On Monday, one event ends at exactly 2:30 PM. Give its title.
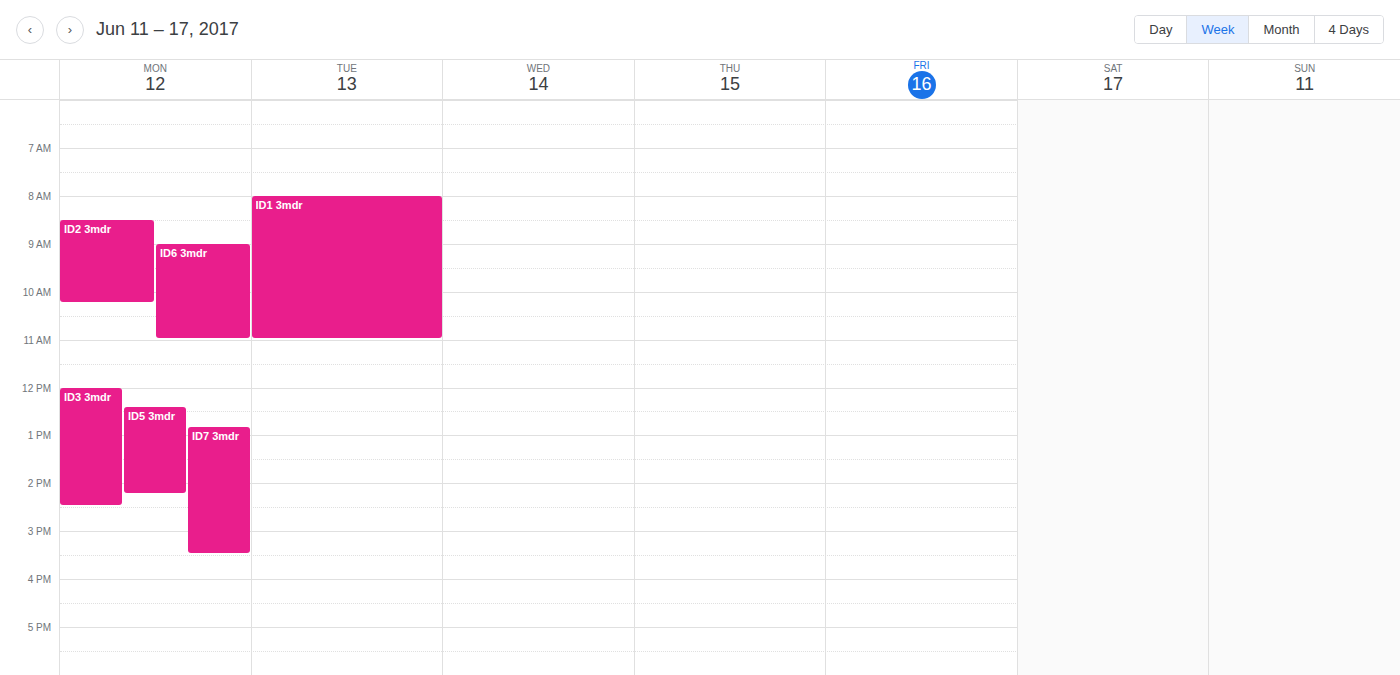
"ID3 3mdr"